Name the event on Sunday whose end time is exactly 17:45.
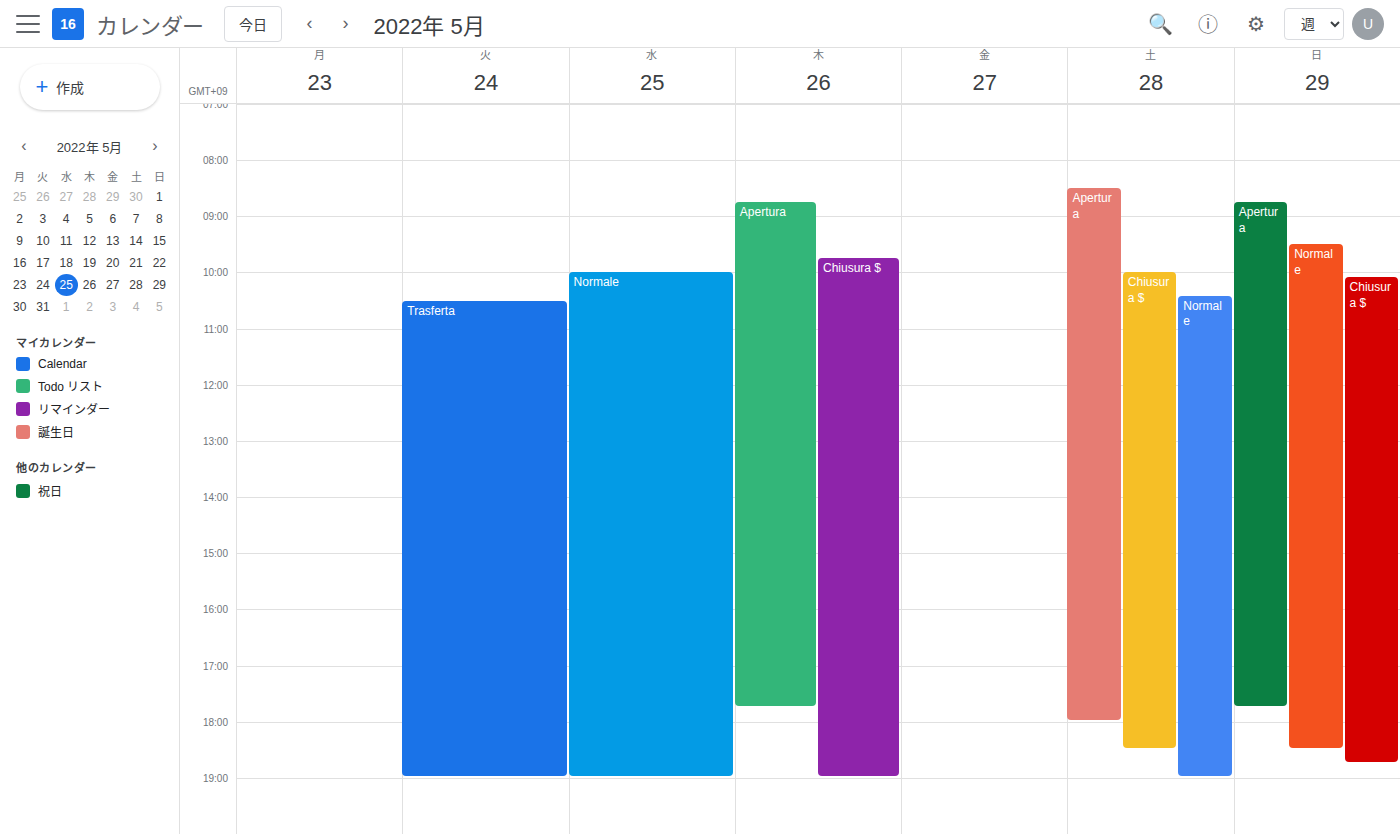
"Apertura"